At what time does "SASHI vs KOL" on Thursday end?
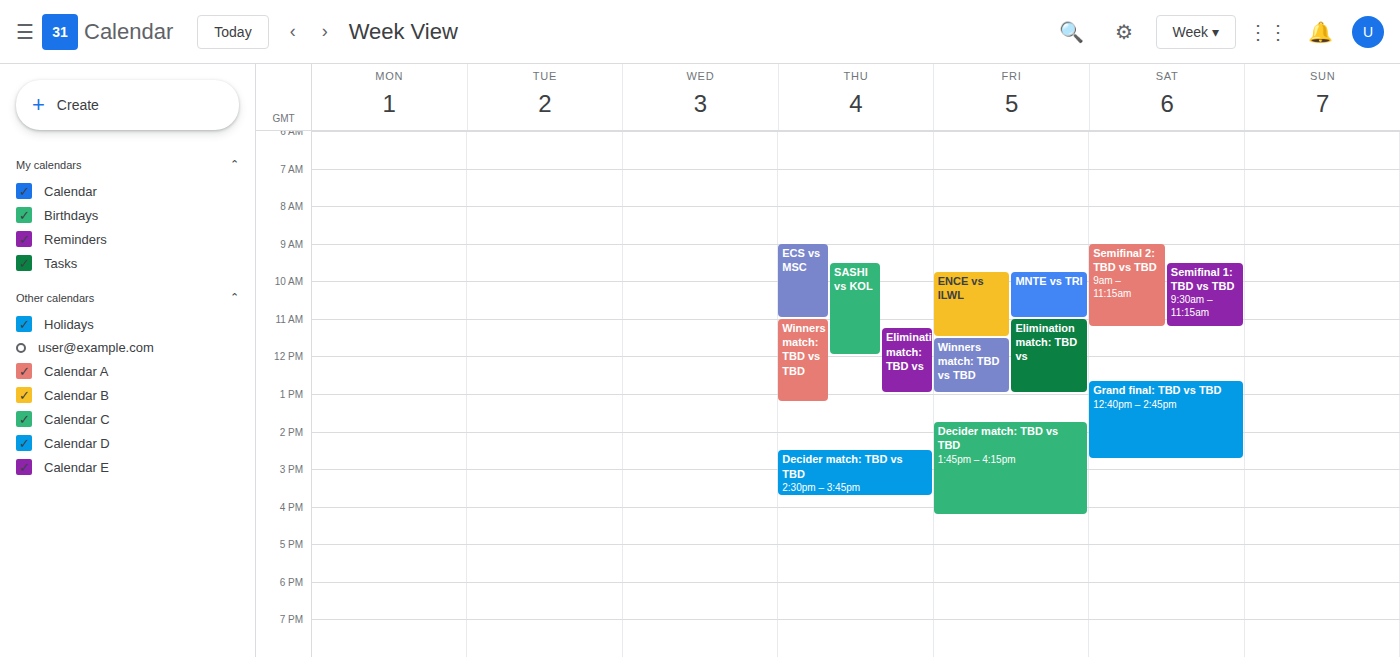
12:00 PM